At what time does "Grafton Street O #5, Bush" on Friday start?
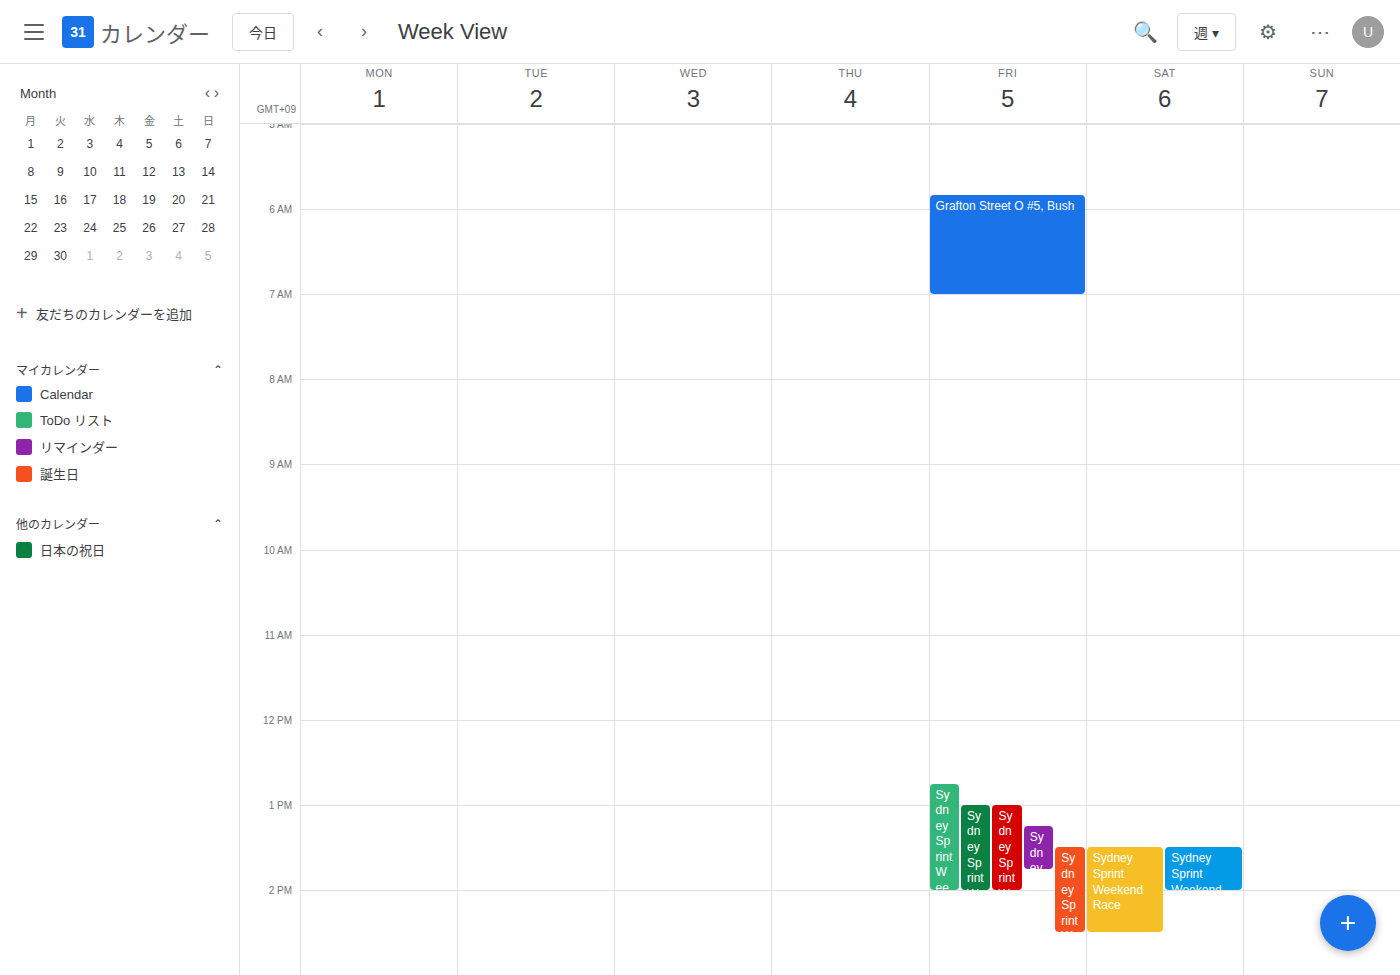
5:50 AM